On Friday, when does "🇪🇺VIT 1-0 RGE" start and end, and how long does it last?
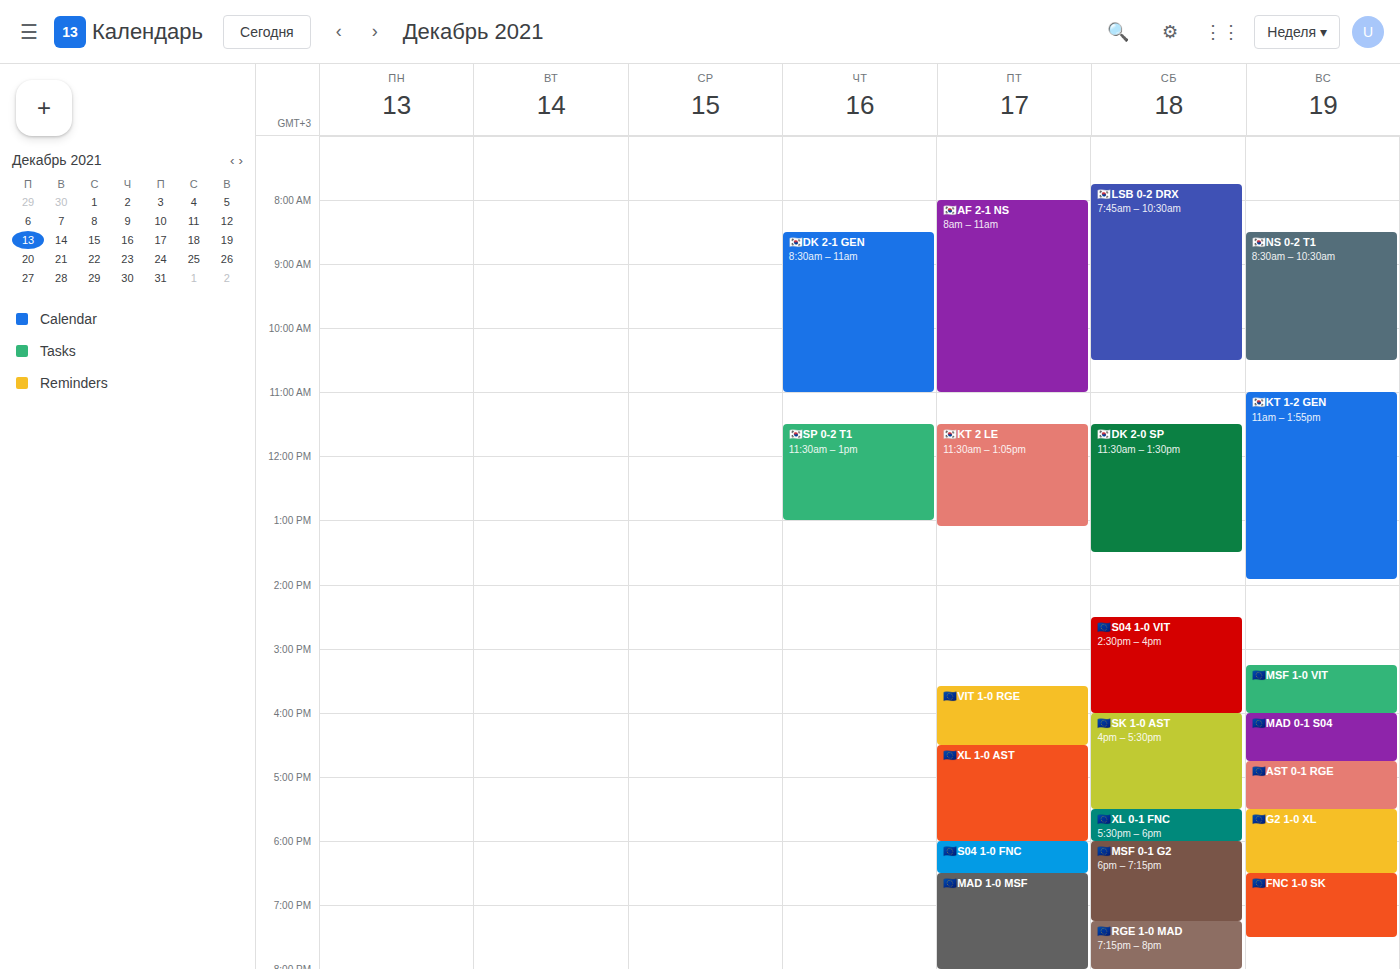
3:35 PM to 4:30 PM, 55 minutes